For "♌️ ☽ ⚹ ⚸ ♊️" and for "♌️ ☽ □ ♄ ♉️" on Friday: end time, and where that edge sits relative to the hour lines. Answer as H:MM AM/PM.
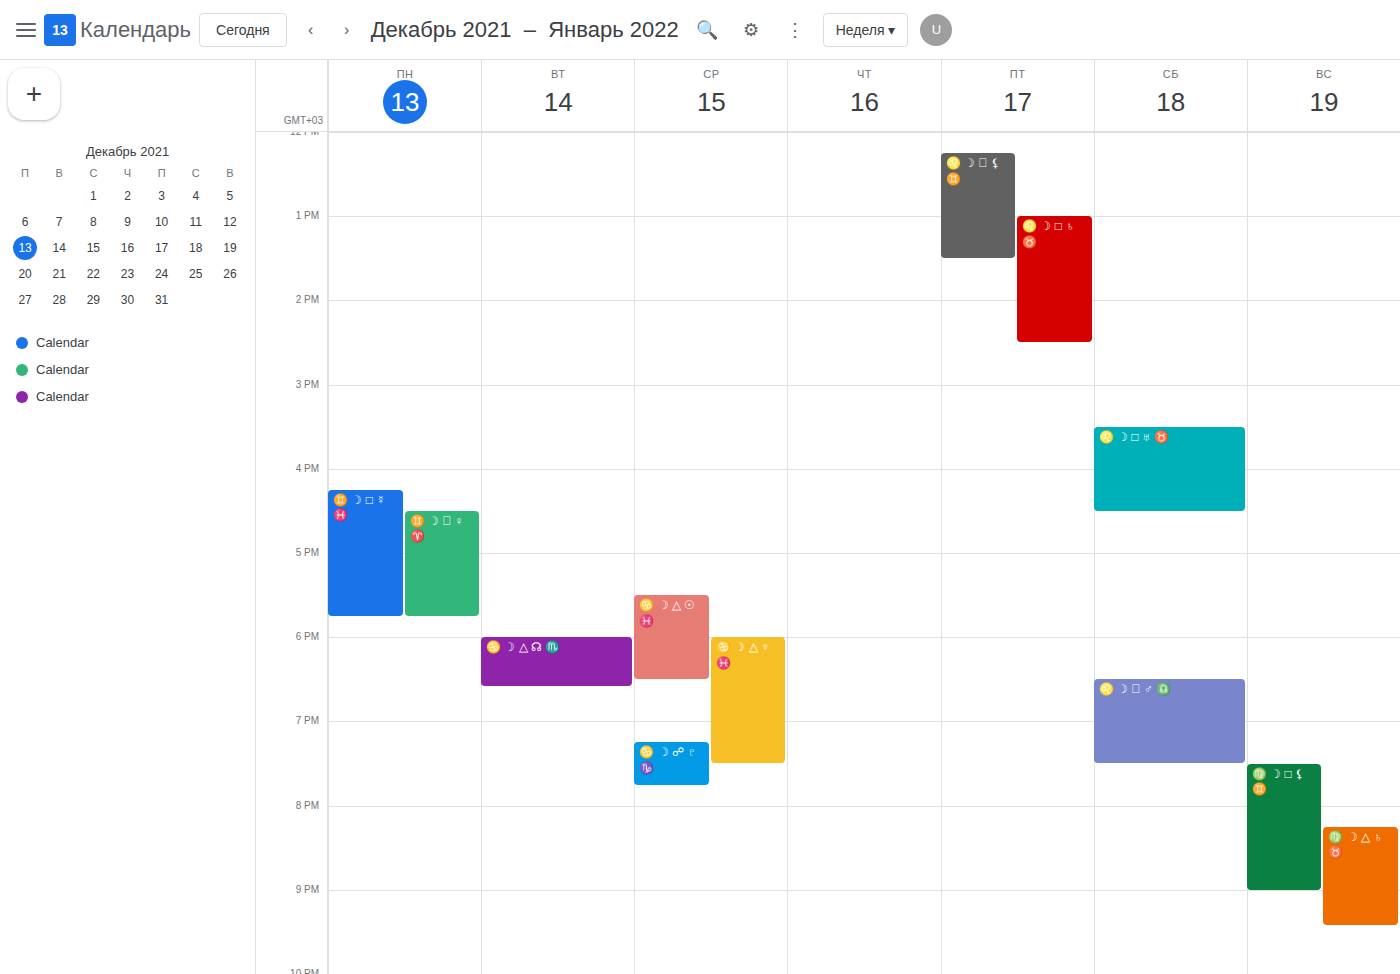
"♌️ ☽ ⚹ ⚸ ♊️": 1:30 PM, halfway between the 1 PM and 2 PM lines. "♌️ ☽ □ ♄ ♉️": 2:30 PM, halfway between the 2 PM and 3 PM lines.